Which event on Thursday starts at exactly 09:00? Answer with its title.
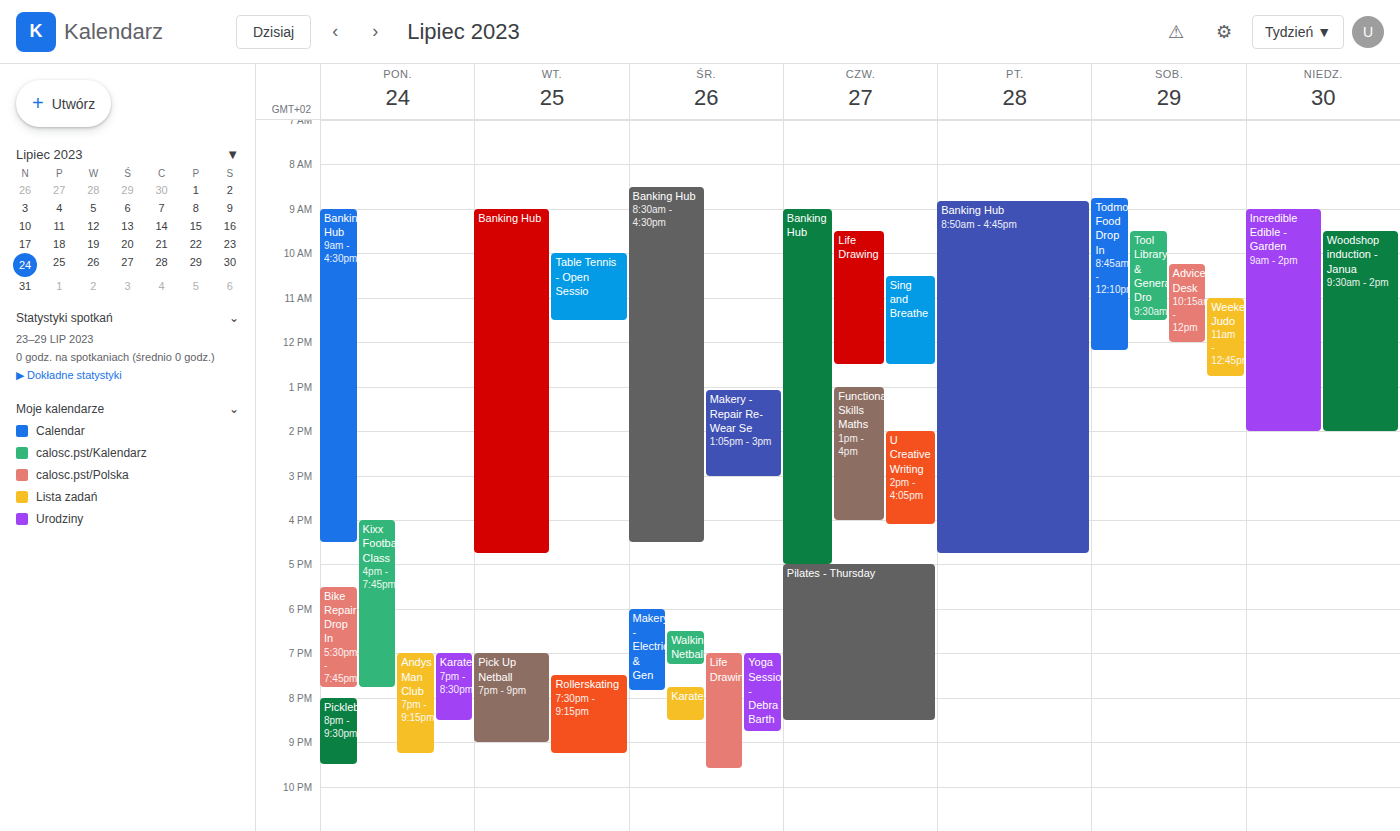
"Banking Hub"